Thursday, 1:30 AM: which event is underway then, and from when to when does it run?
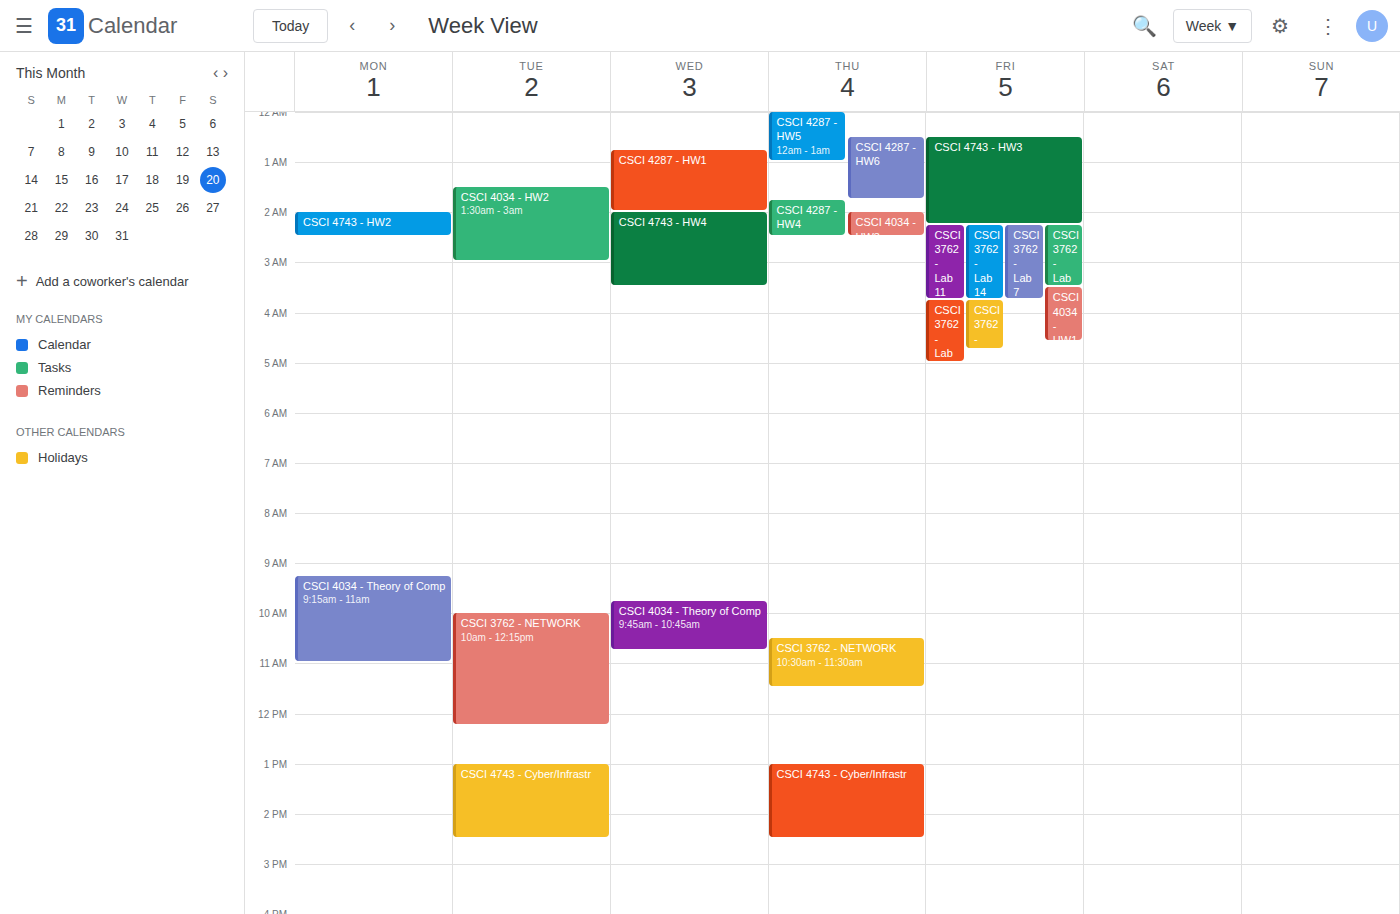
"CSCI 4287 - HW6", 12:30 AM to 1:45 AM